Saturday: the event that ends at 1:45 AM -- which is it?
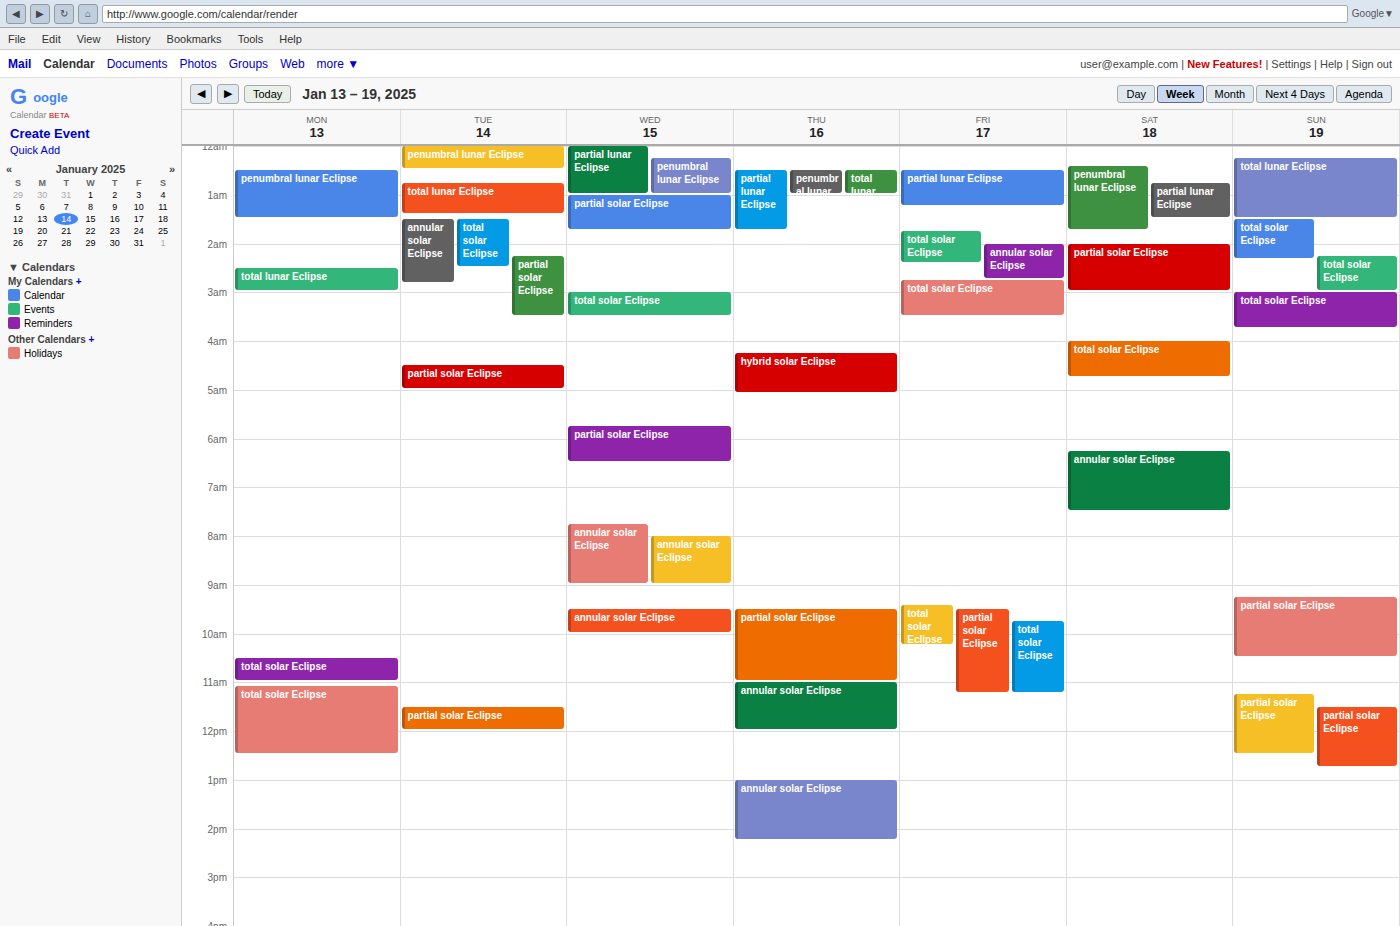
"penumbral lunar Eclipse"